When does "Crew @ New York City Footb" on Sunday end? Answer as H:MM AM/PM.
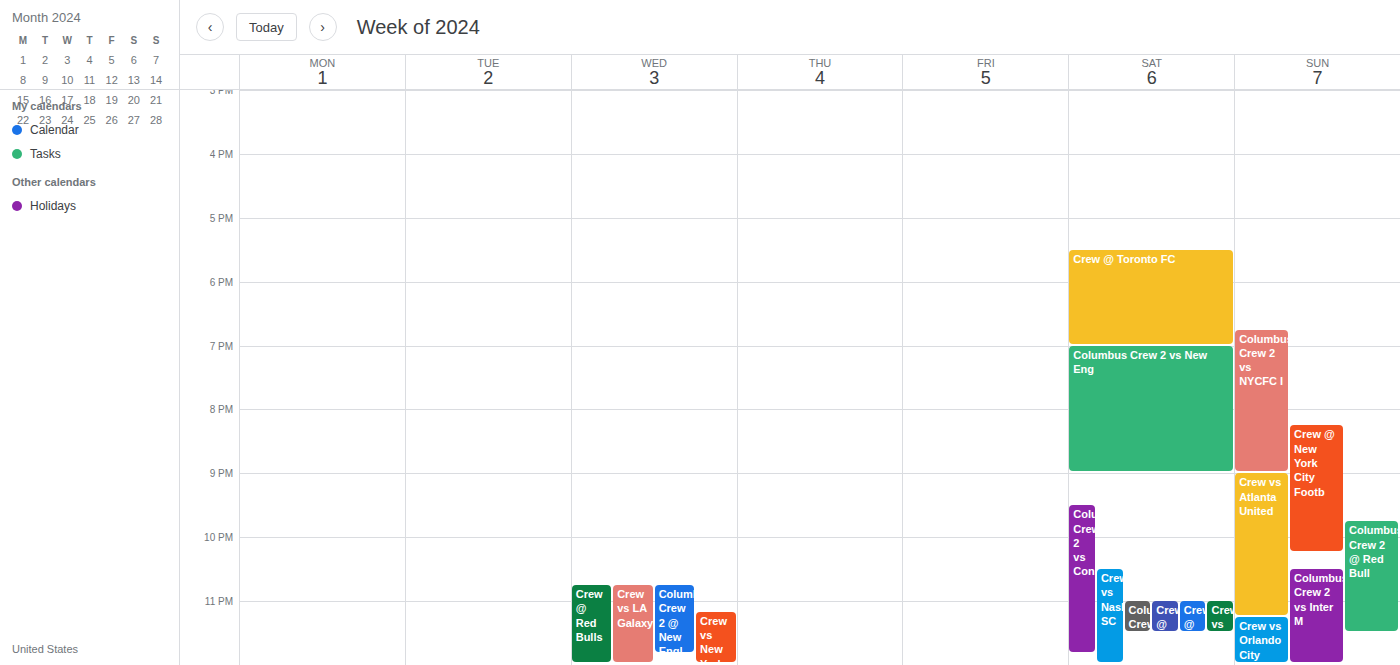
10:15 PM